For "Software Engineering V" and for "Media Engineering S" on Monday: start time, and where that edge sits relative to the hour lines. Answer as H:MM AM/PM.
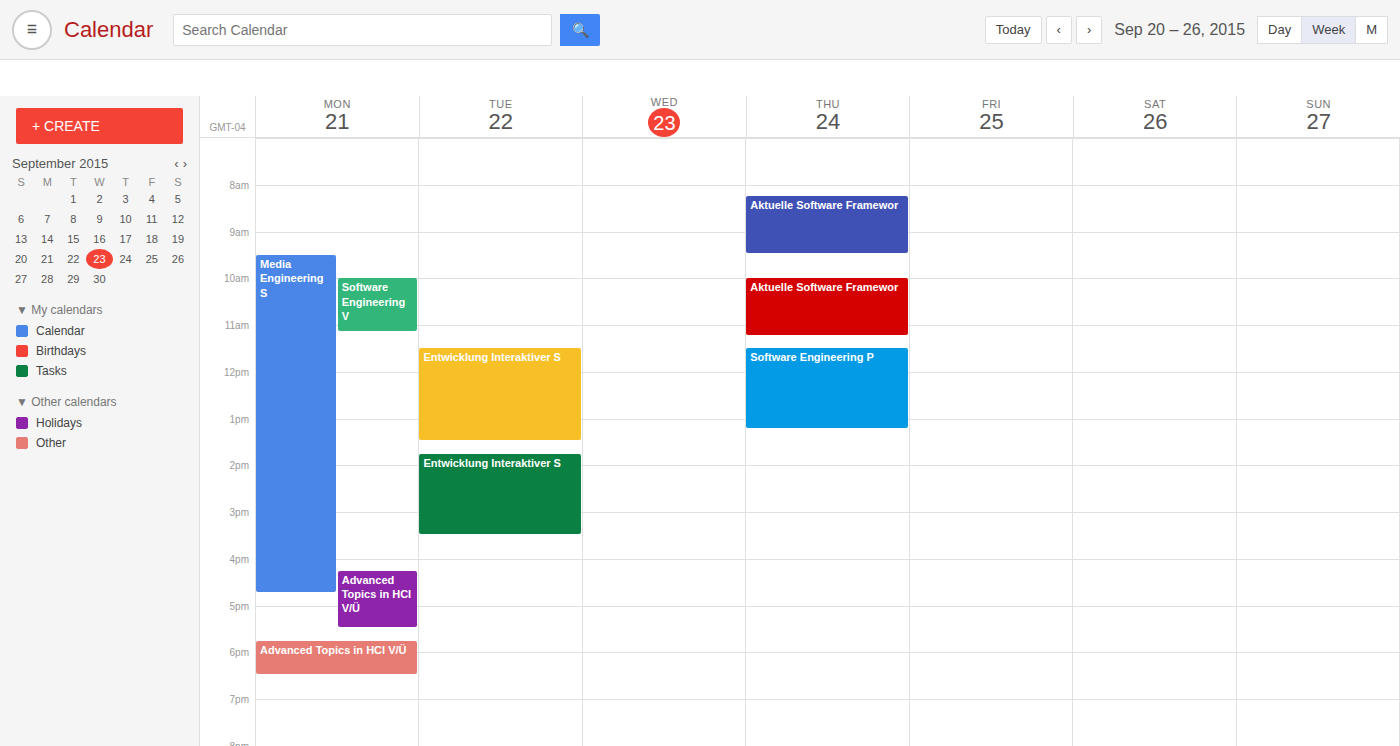
"Software Engineering V": 10:00 AM, exactly on the 10 AM line. "Media Engineering S": 9:30 AM, halfway between the 9 AM and 10 AM lines.